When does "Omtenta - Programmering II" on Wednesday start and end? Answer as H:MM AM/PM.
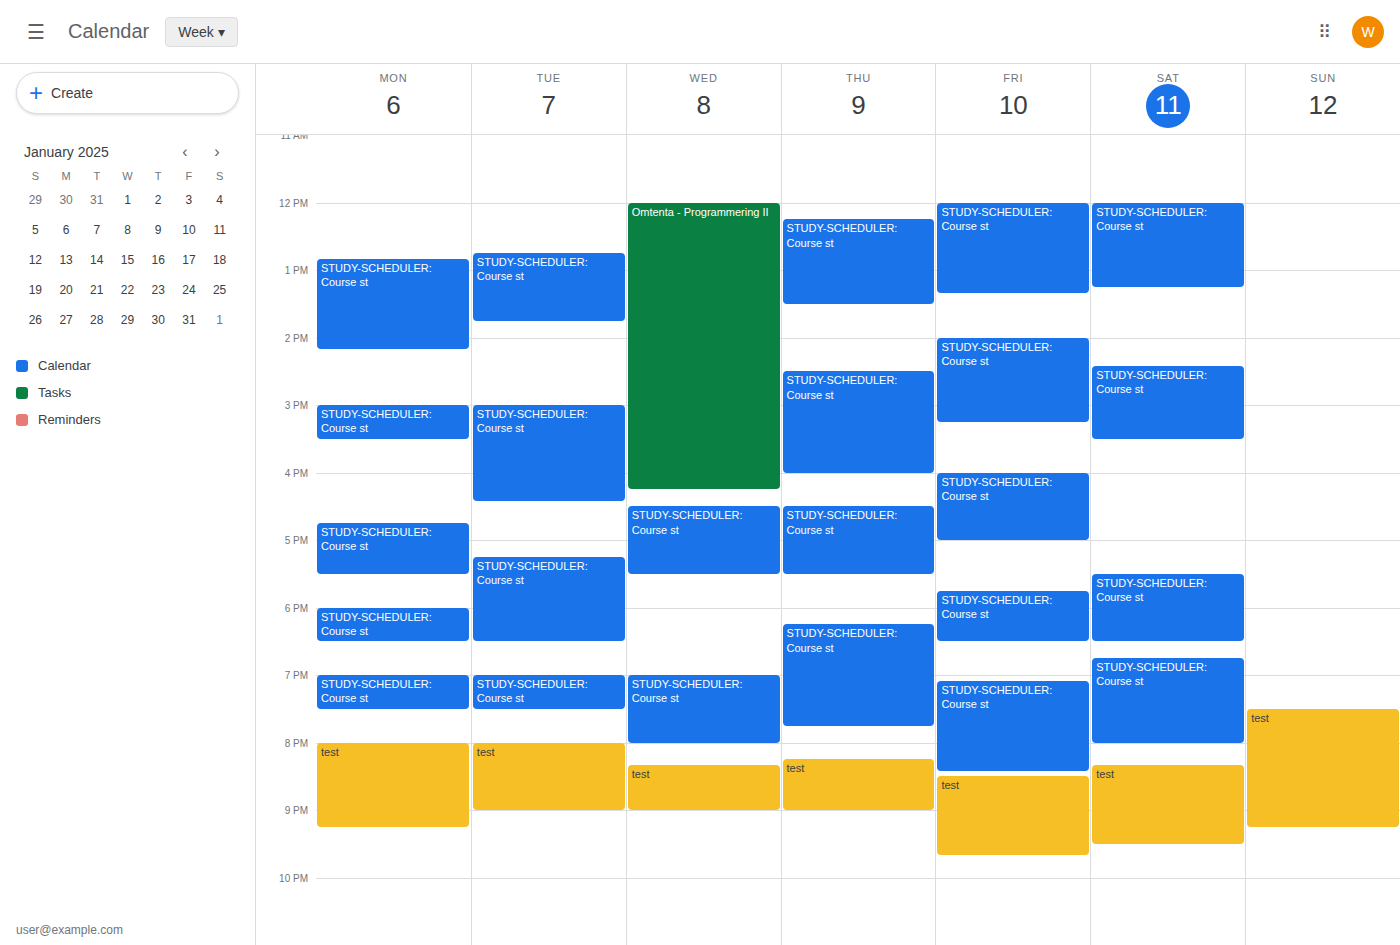
12:00 PM to 4:15 PM